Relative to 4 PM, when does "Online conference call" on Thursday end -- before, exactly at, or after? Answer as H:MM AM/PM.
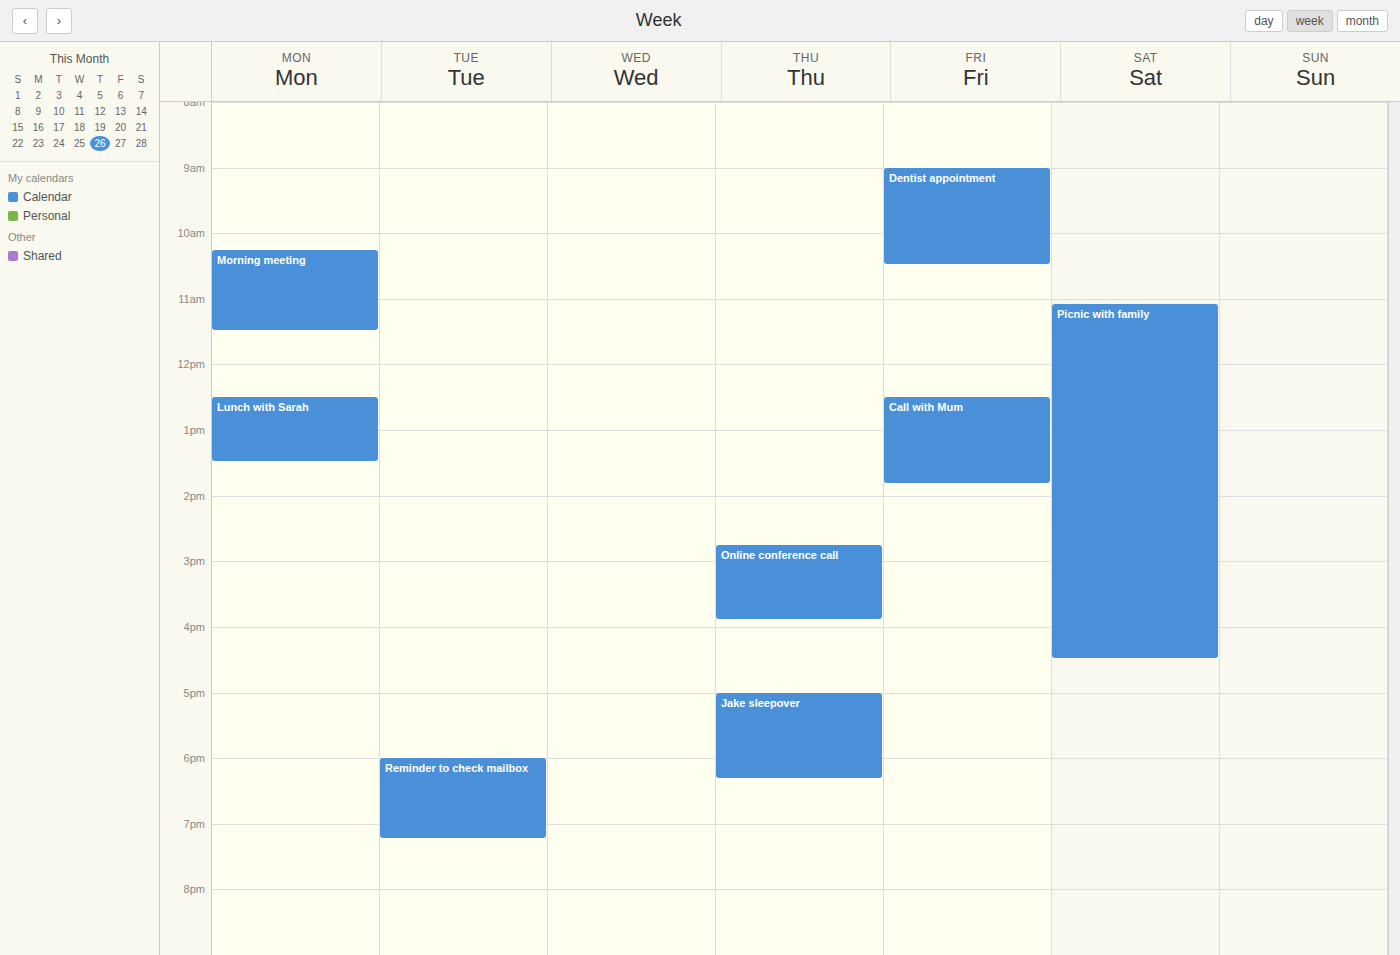
3:55 PM -- before 4 PM, 5 minutes above the 4 PM line.